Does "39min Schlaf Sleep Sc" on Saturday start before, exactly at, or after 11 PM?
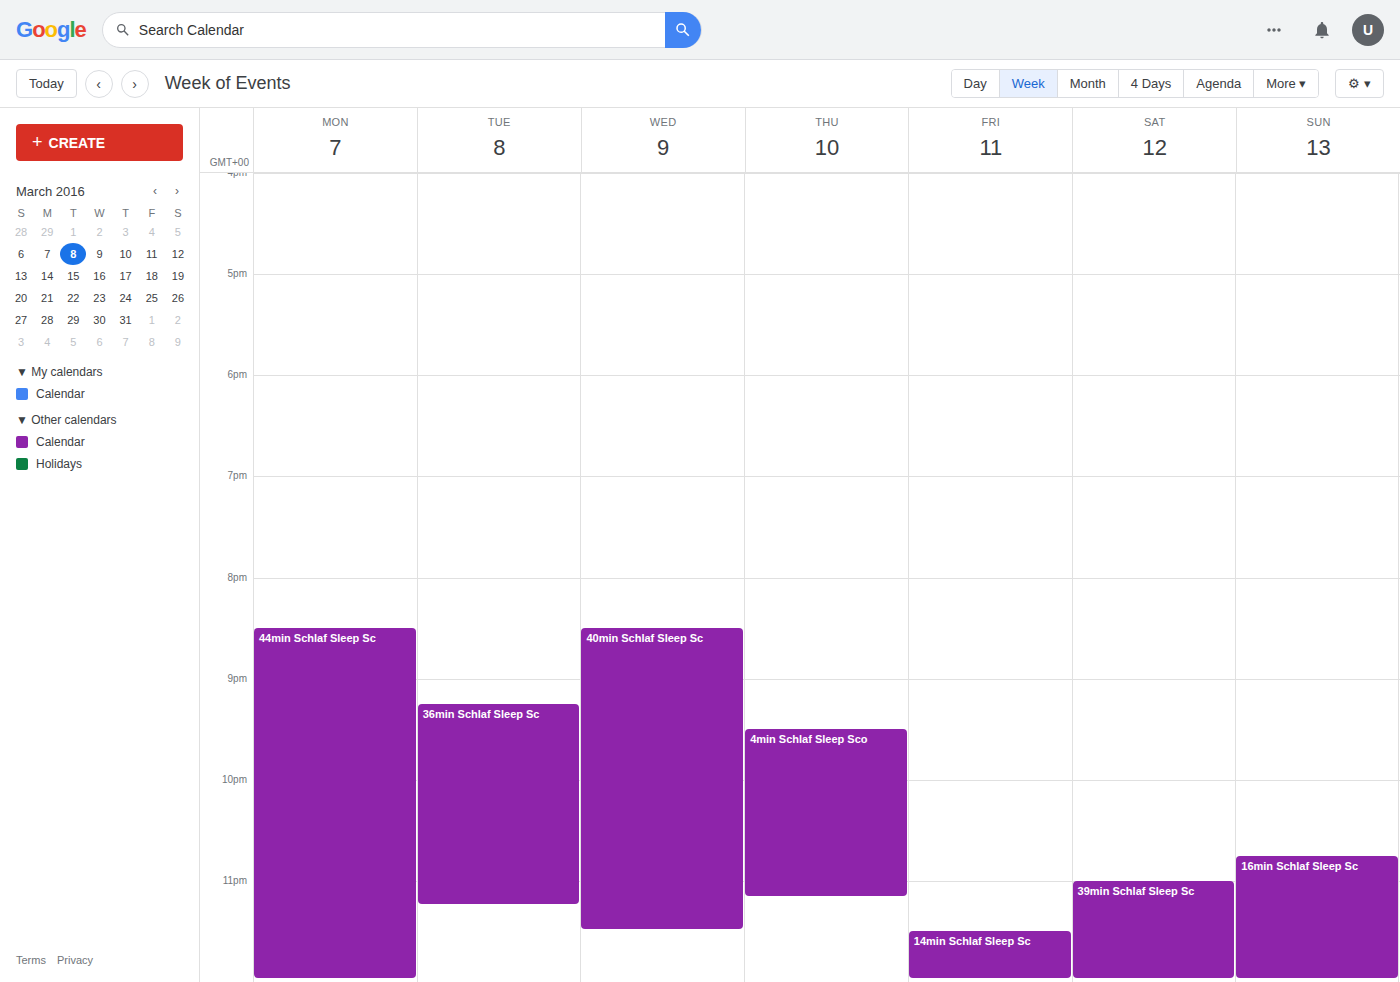
11:00 PM -- exactly at 11 PM, on the 11 PM line.